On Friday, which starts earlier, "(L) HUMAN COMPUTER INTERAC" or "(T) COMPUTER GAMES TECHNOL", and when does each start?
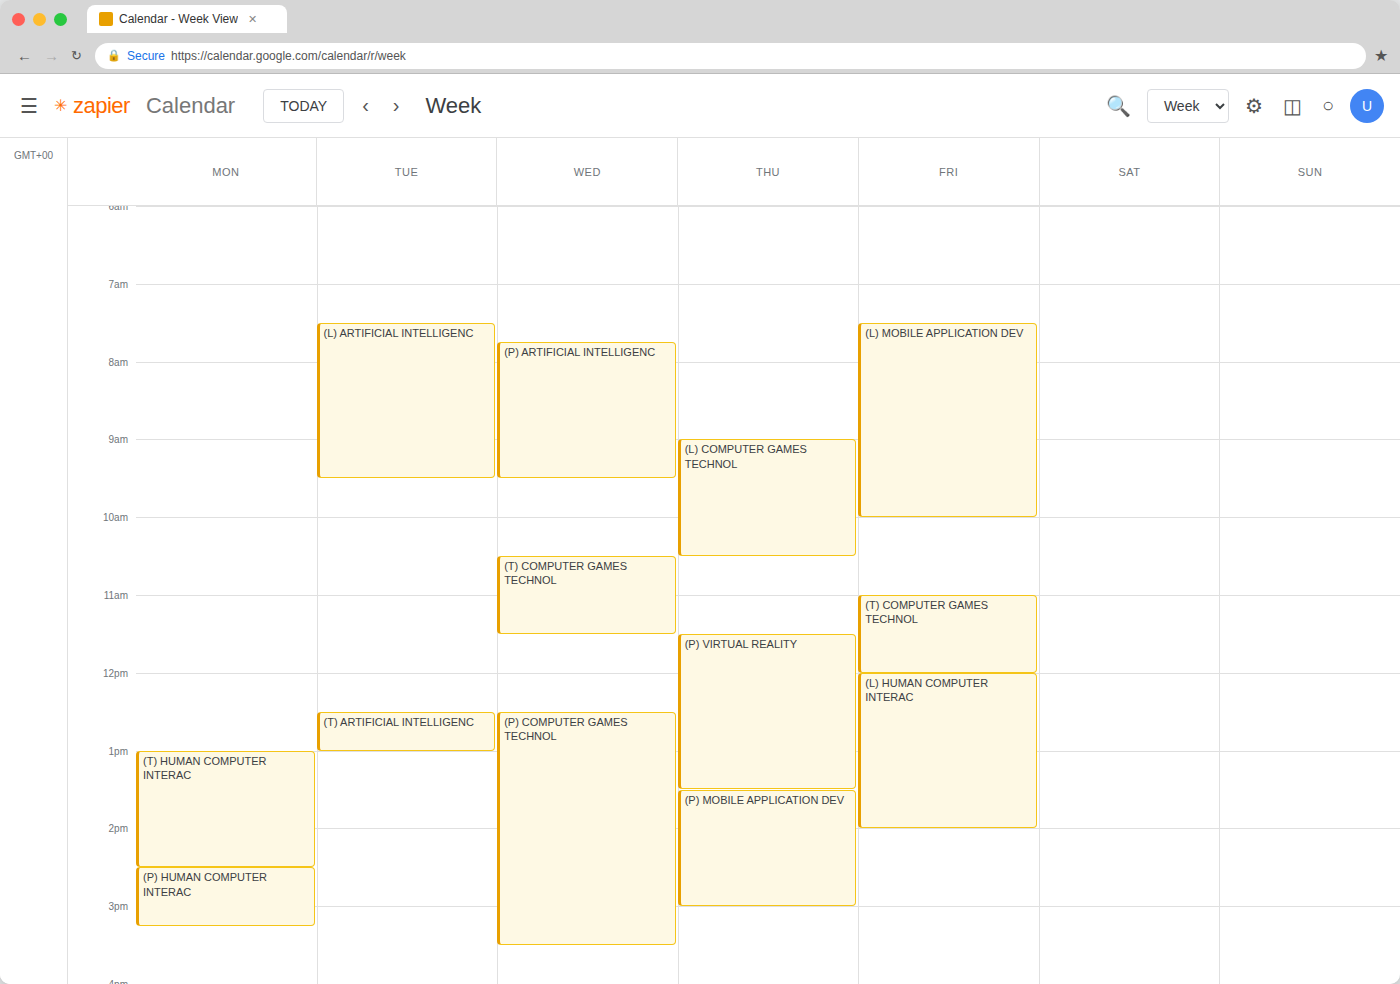
"(T) COMPUTER GAMES TECHNOL" 11:00 AM; "(L) HUMAN COMPUTER INTERAC" 12:00 PM.